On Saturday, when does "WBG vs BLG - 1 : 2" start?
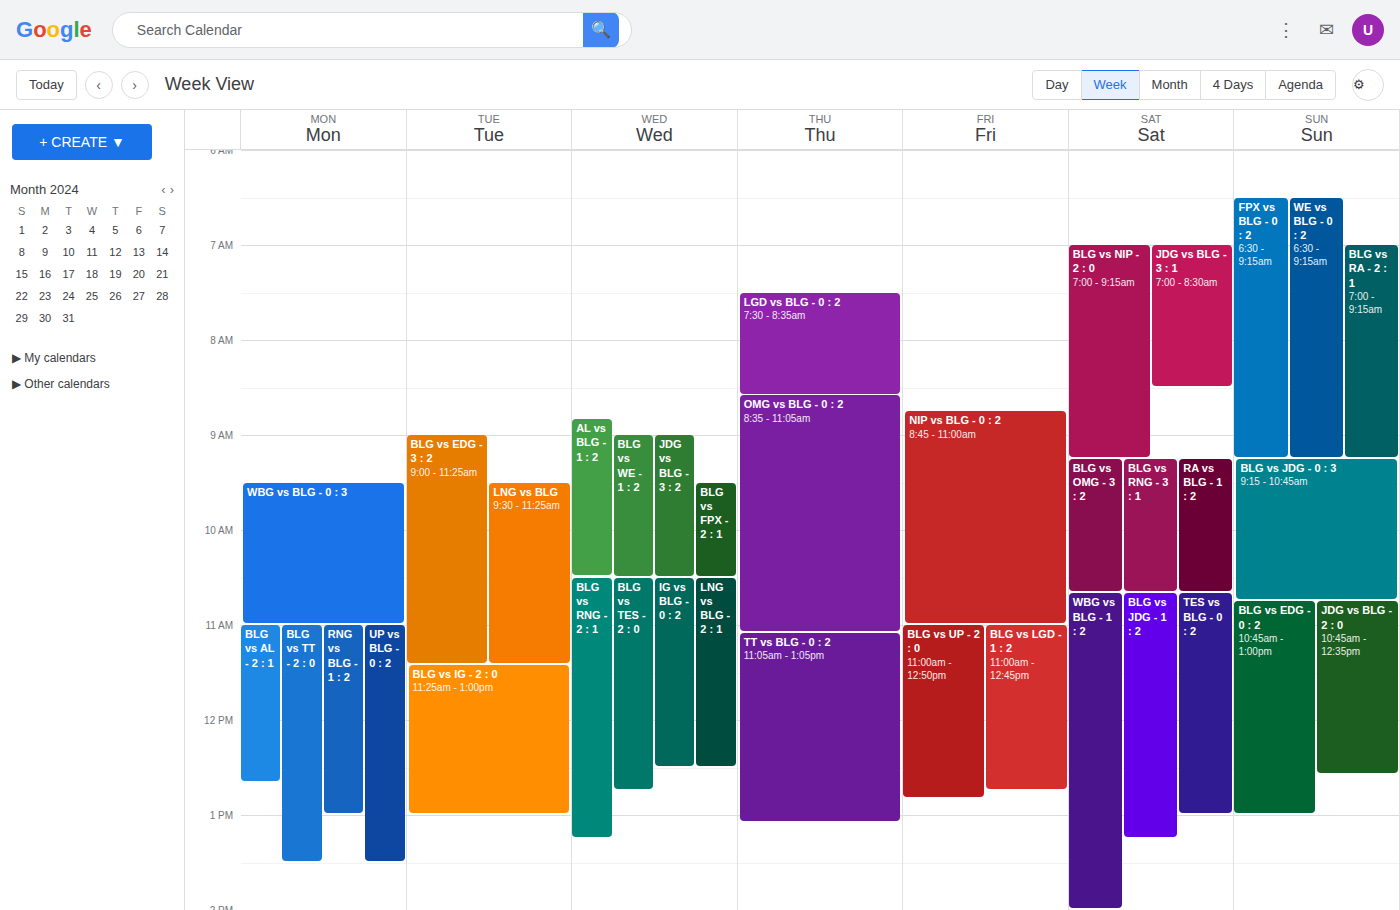
10:40